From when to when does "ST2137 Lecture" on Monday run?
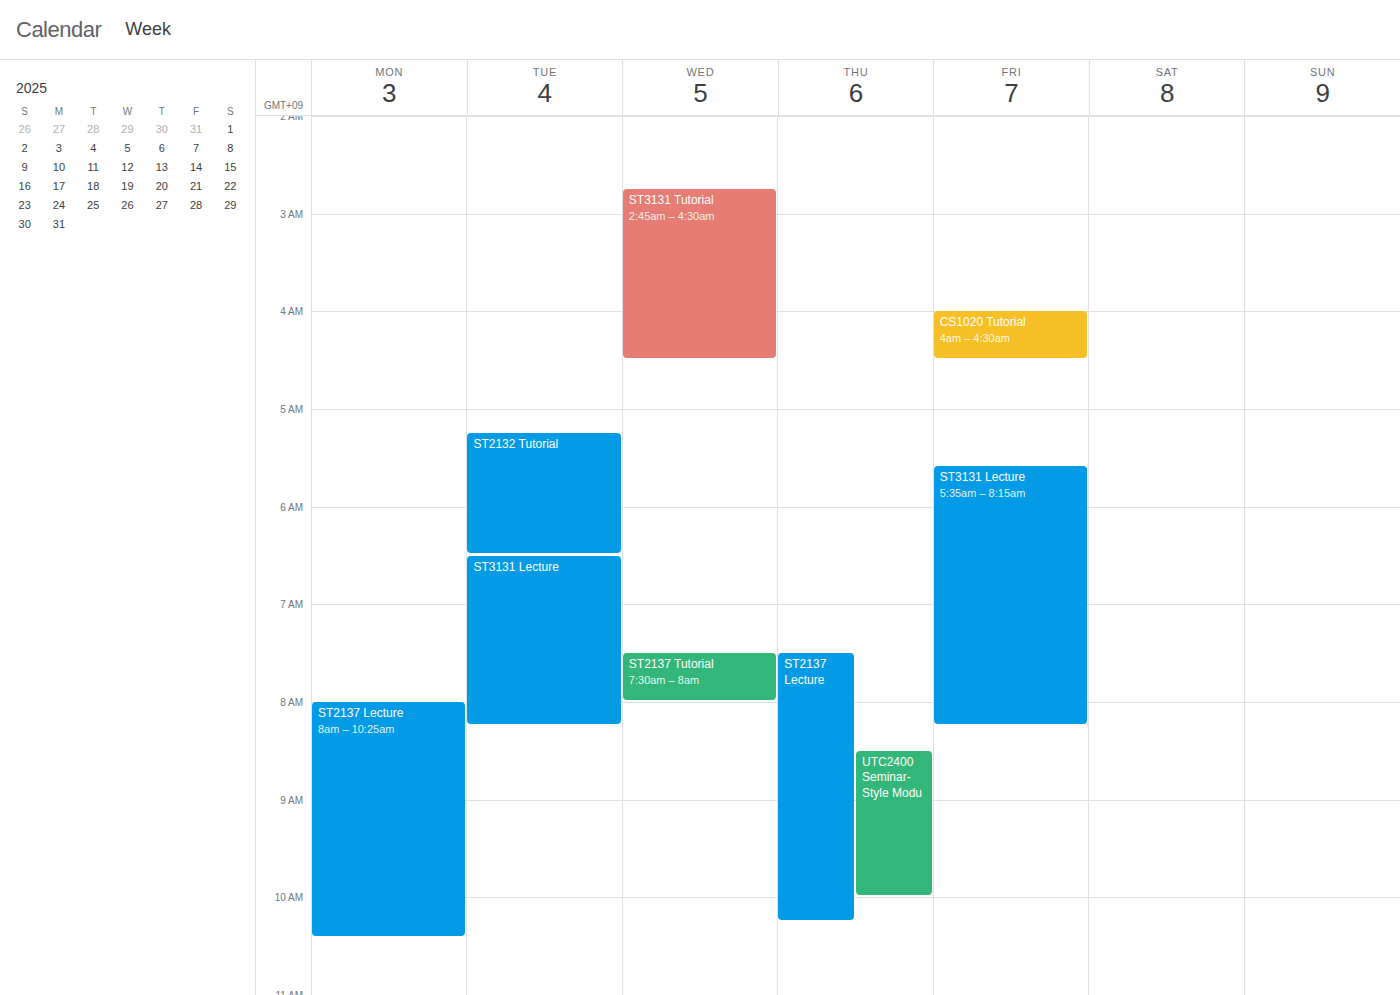
8:00 AM to 10:25 AM